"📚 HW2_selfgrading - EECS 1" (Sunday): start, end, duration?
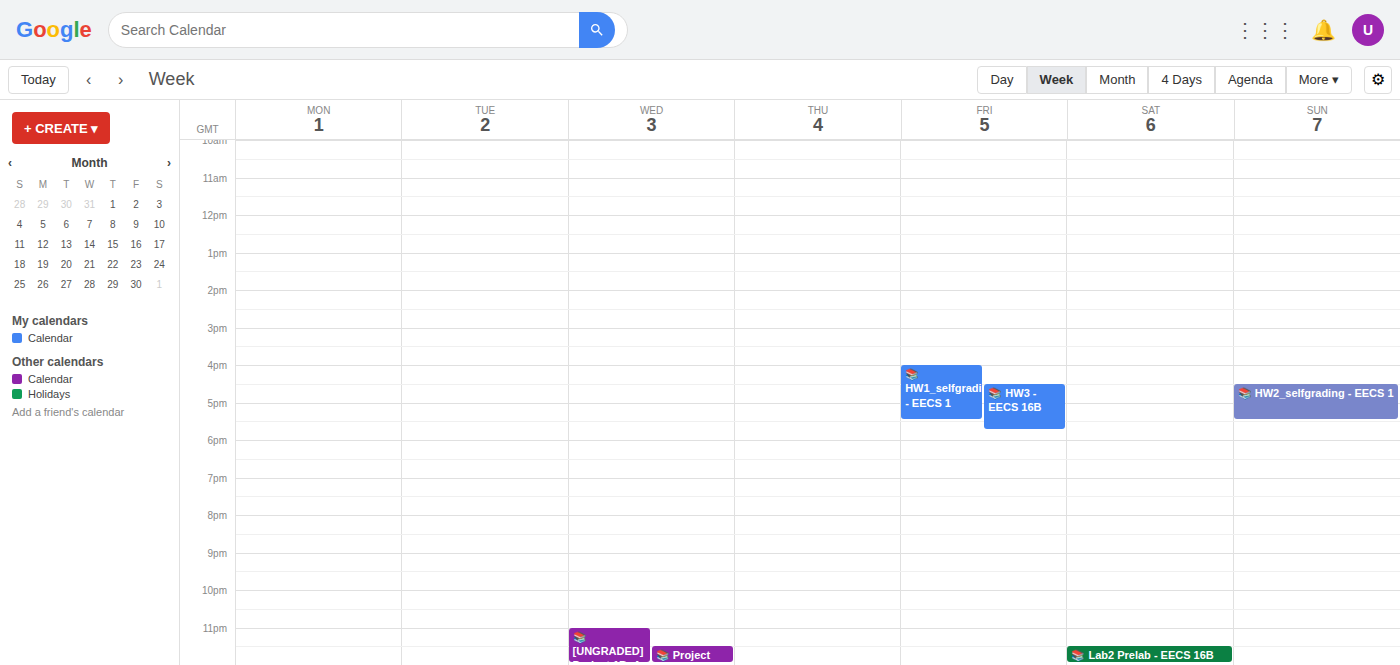
4:30 PM to 5:30 PM, 1 hour